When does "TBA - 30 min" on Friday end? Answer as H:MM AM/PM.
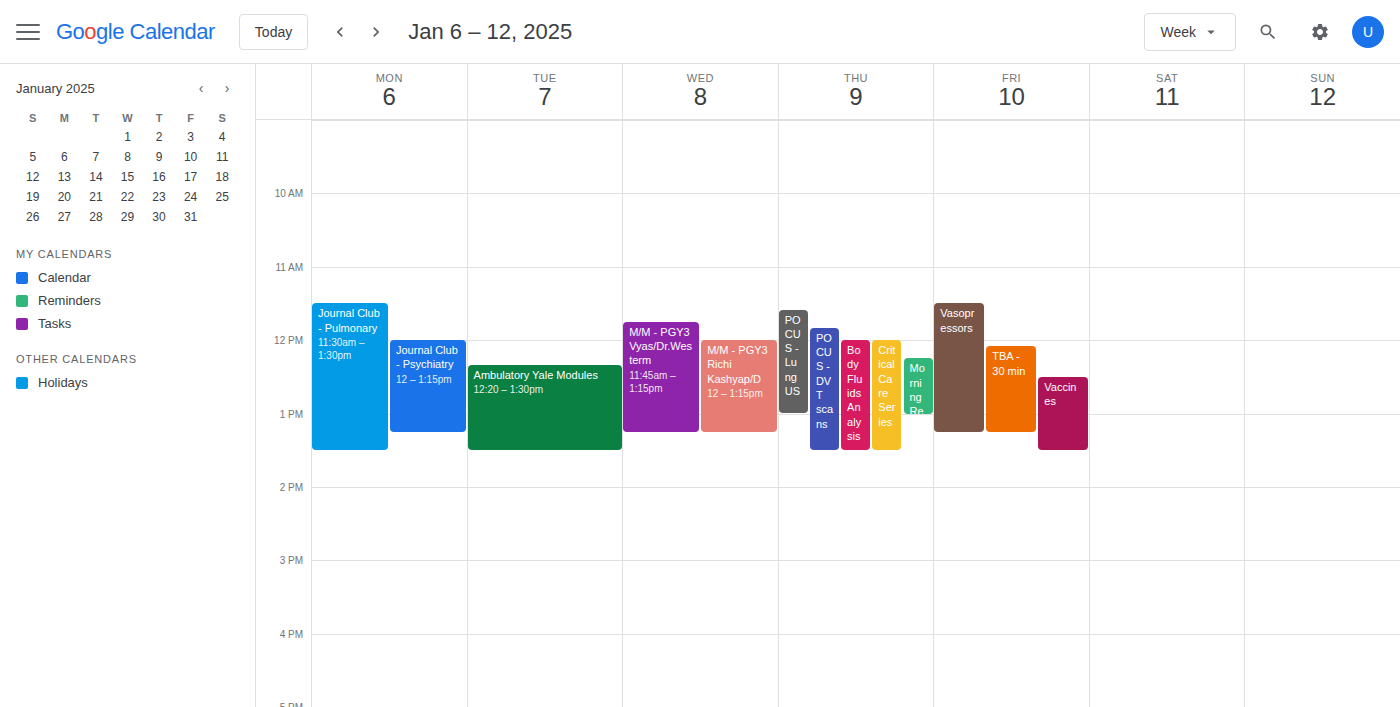
1:15 PM